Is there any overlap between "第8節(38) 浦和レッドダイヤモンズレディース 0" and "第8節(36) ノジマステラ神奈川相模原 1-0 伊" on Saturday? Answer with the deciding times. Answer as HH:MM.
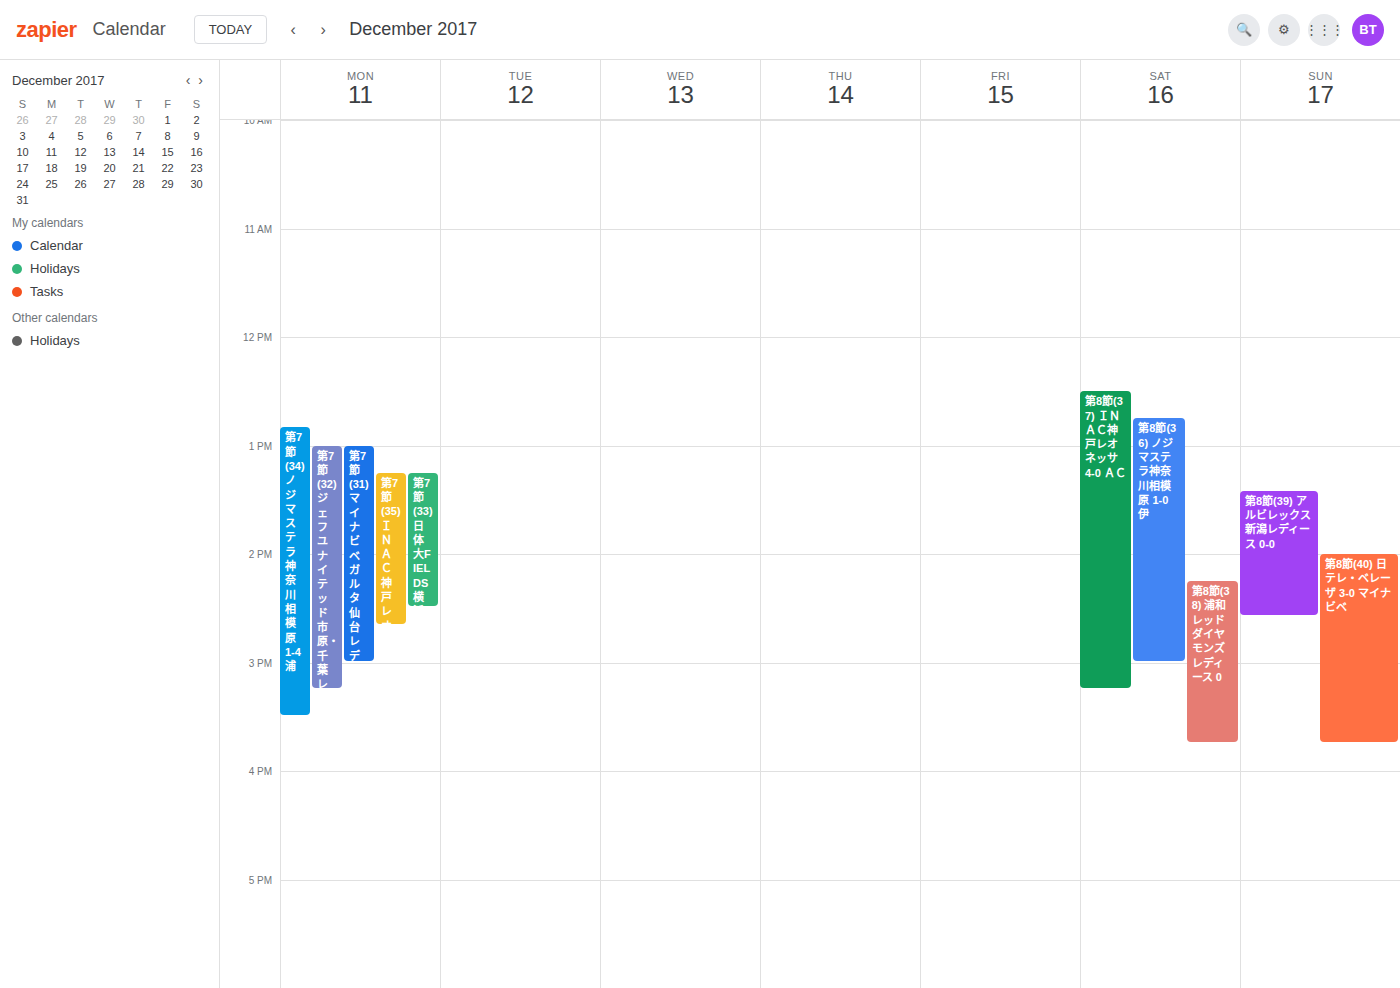
"第8節(38) 浦和レッドダイヤモンズレディース 0" starts at 14:15, before "第8節(36) ノジマステラ神奈川相模原 1-0 伊" ends at 15:00 -- they overlap.